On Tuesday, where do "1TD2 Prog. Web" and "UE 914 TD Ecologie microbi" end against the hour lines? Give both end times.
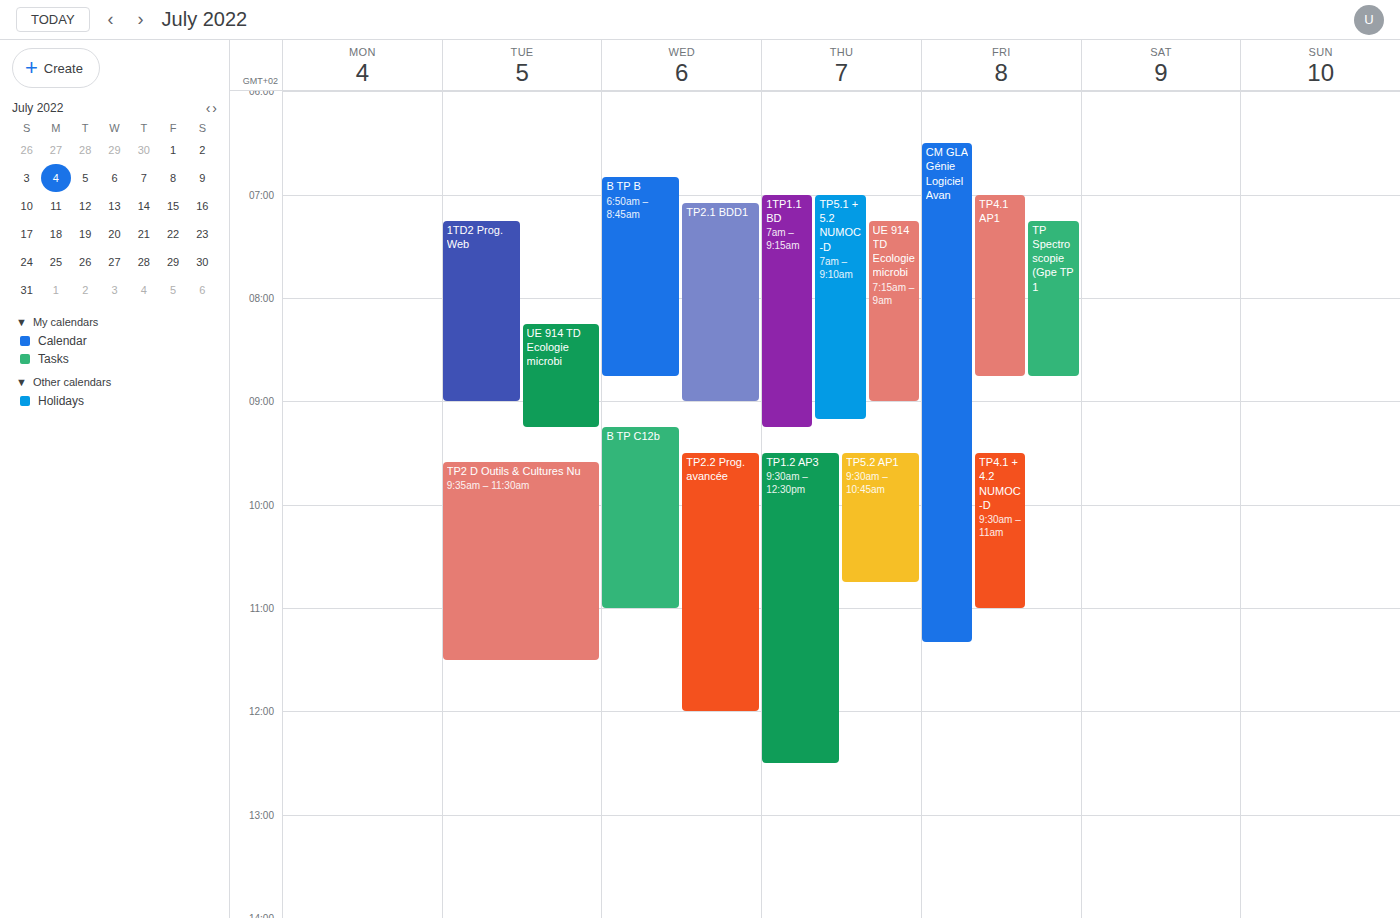
"1TD2 Prog. Web": 9:00 AM, exactly on the 9 AM line. "UE 914 TD Ecologie microbi": 9:15 AM, neither: a quarter of the way from the 9 AM line to the 10 AM line.